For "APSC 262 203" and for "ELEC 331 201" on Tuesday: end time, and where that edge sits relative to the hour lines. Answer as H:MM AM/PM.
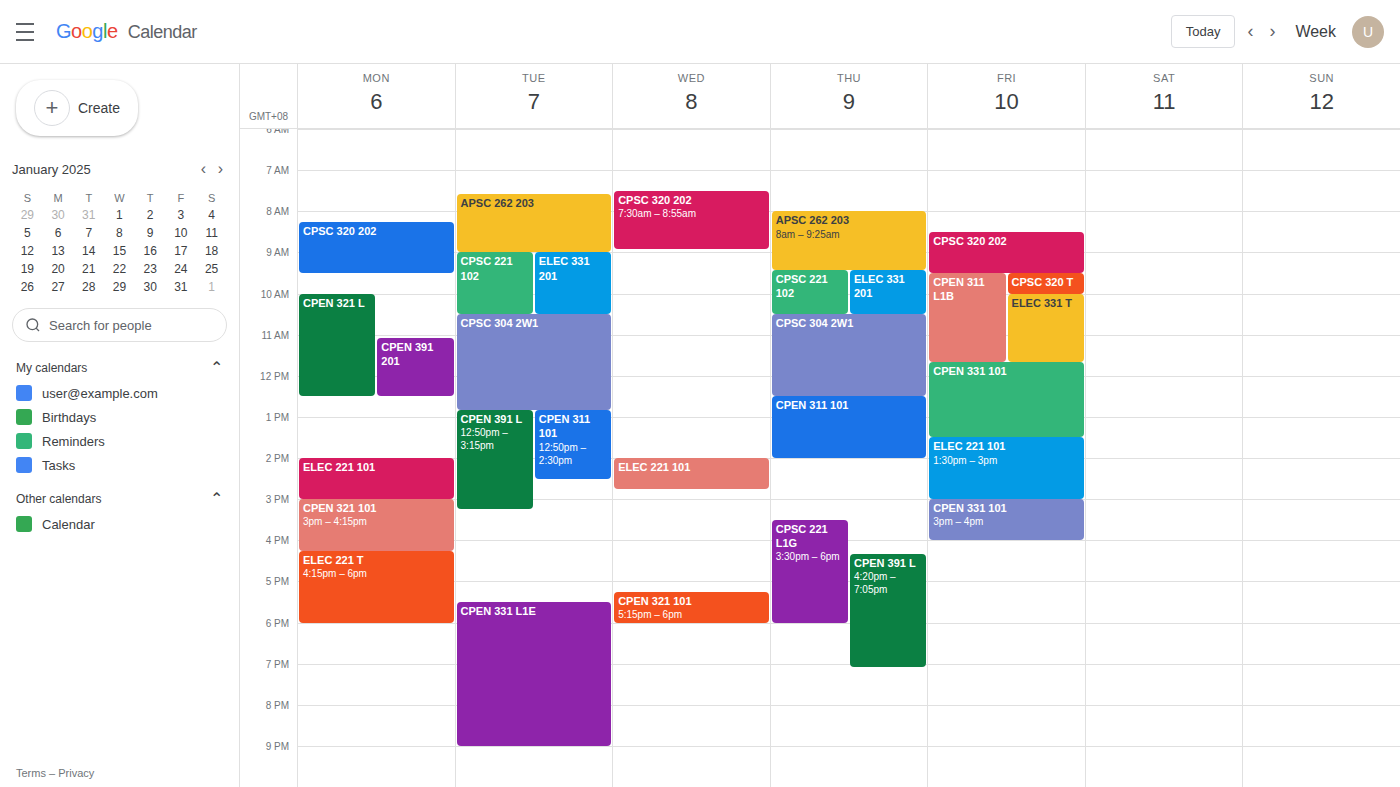
"APSC 262 203": 9:00 AM, exactly on the 9 AM line. "ELEC 331 201": 10:30 AM, halfway between the 10 AM and 11 AM lines.